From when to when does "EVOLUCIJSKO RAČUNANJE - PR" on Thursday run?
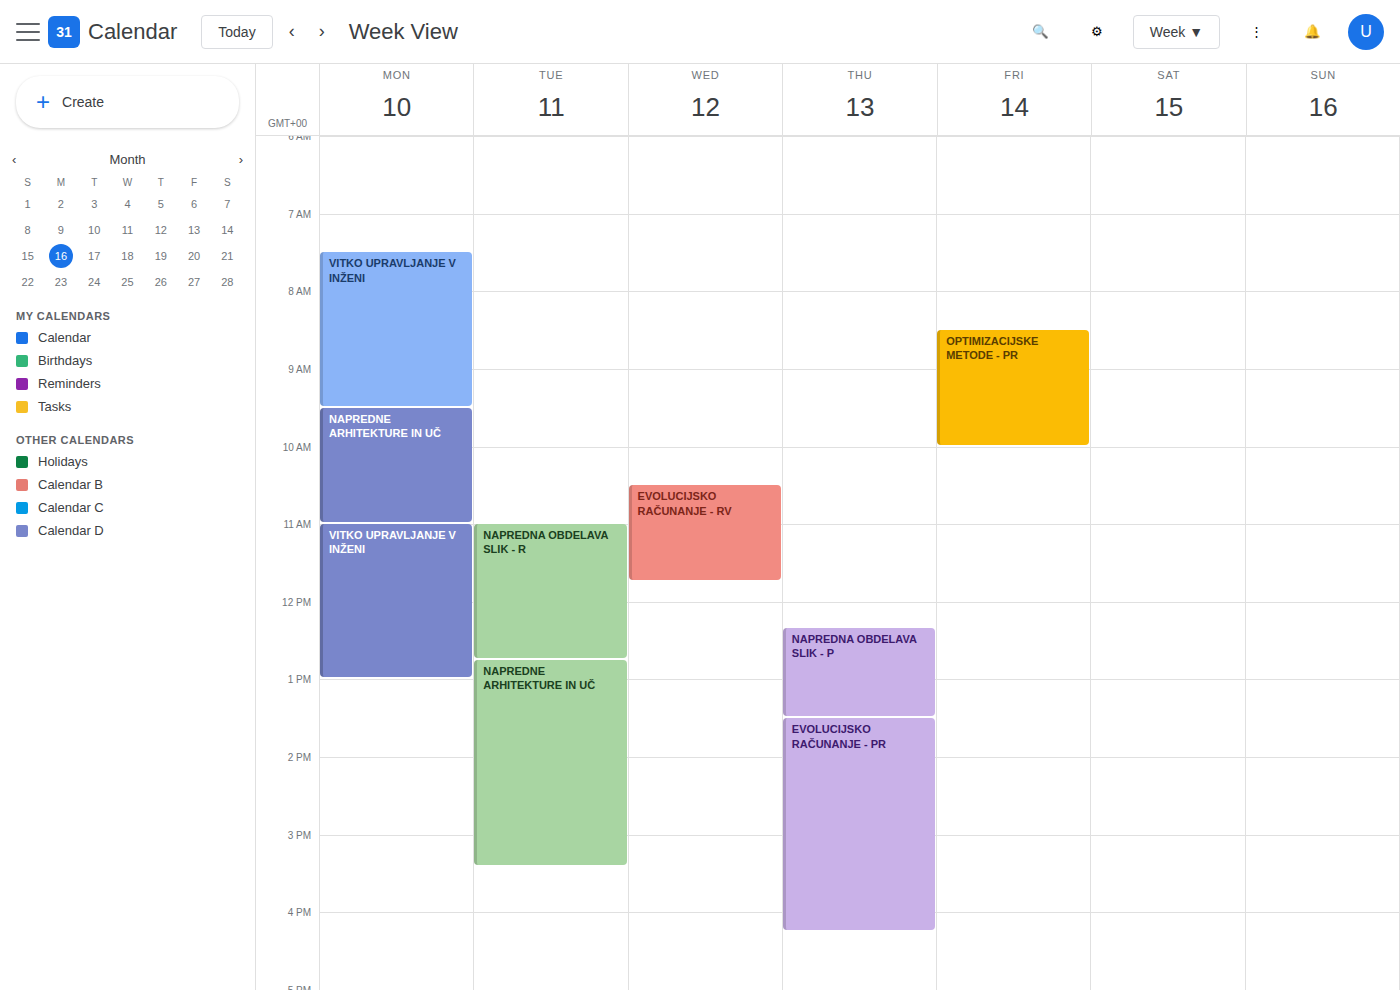
1:30 PM to 4:15 PM